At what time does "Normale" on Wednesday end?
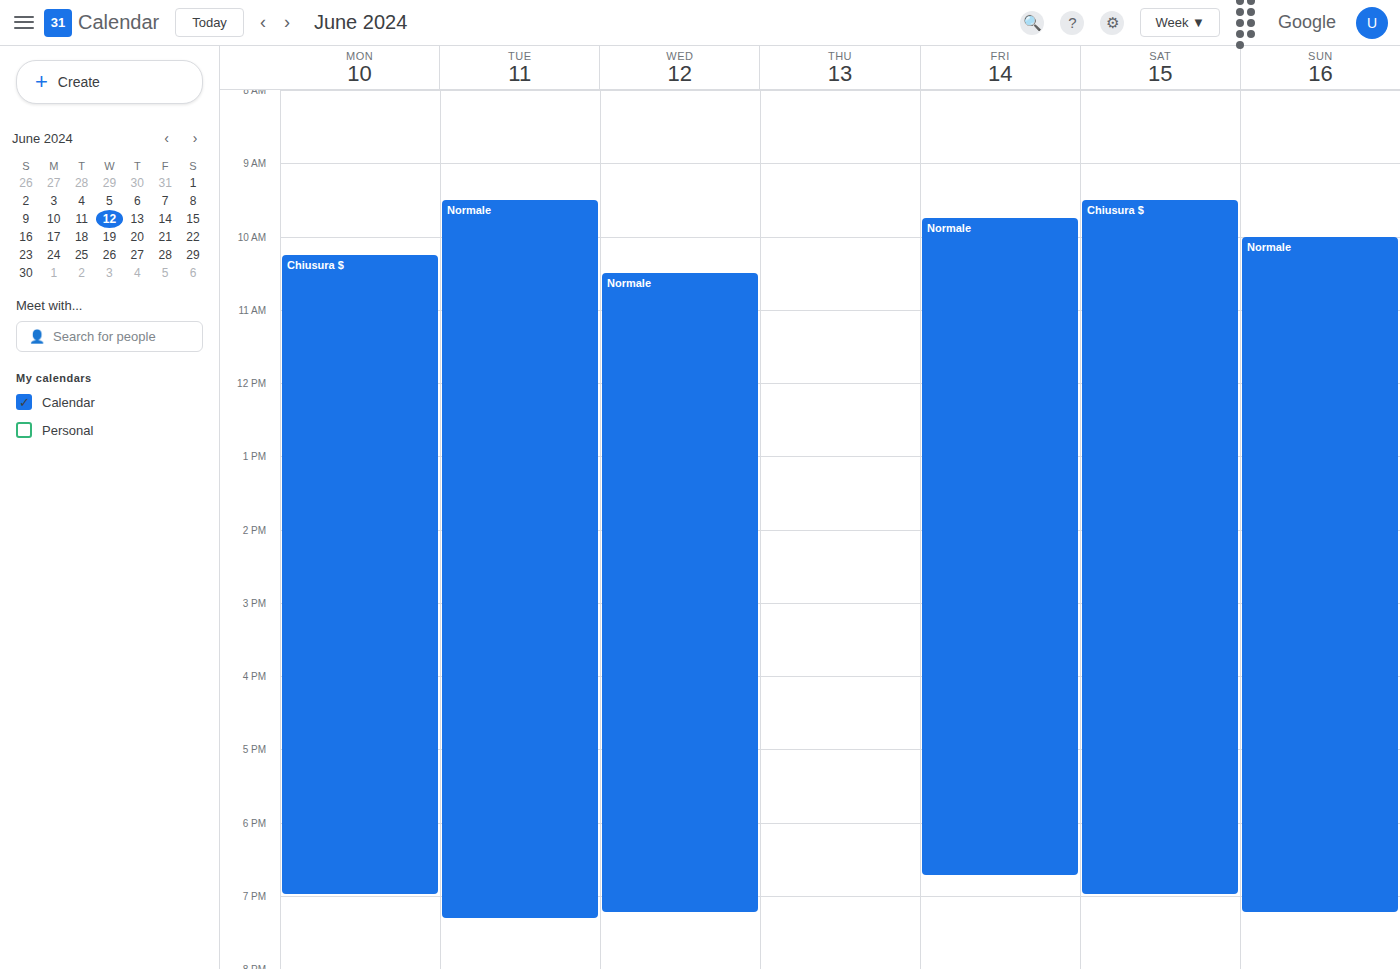
7:15 PM